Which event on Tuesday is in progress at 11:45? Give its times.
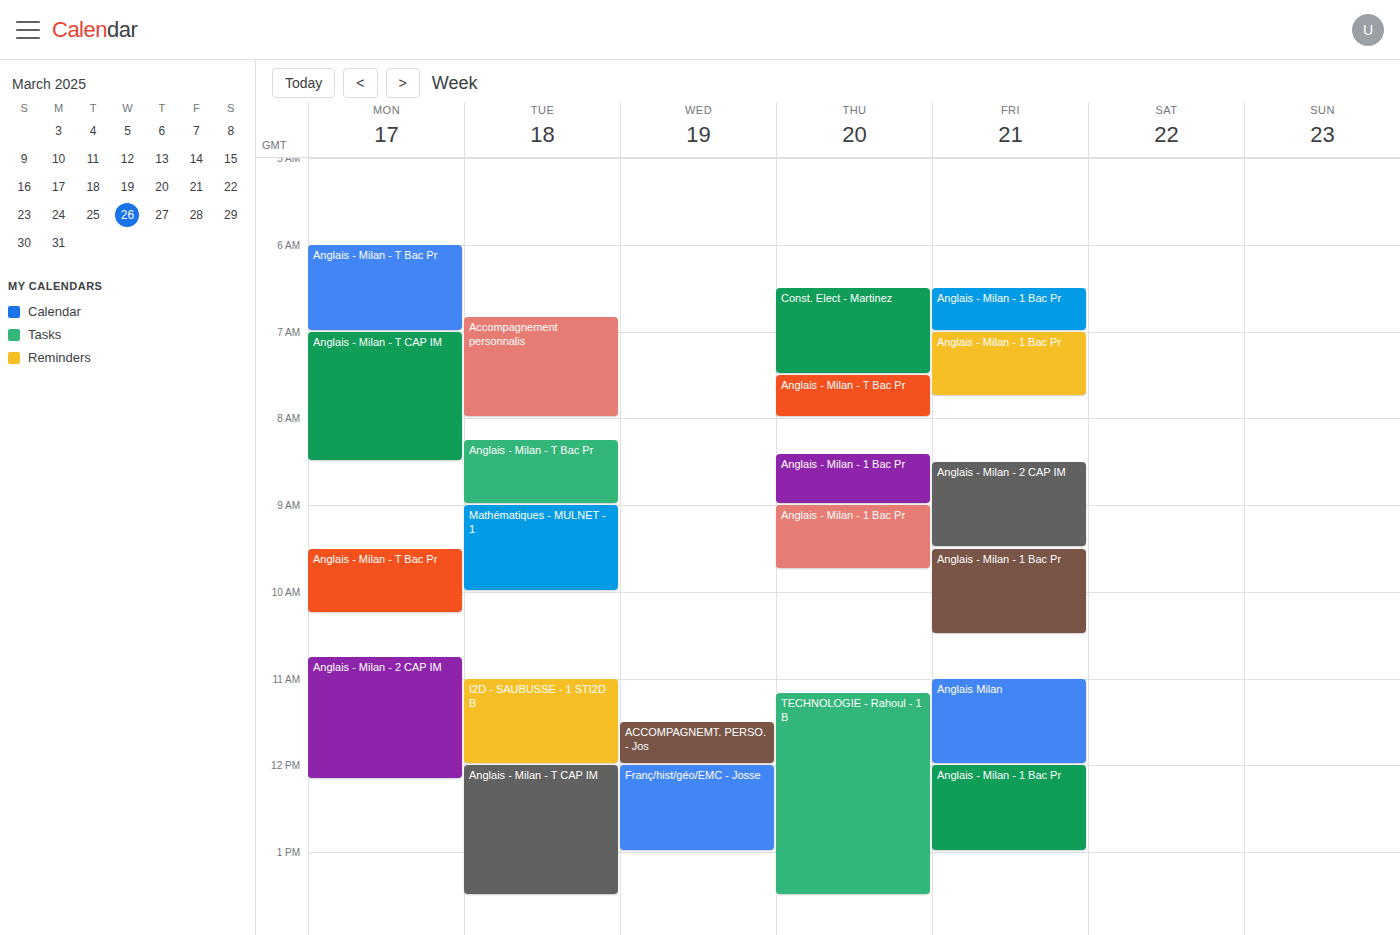
"I2D - SAUBUSSE - 1 STI2D B", 11:00 to 12:00